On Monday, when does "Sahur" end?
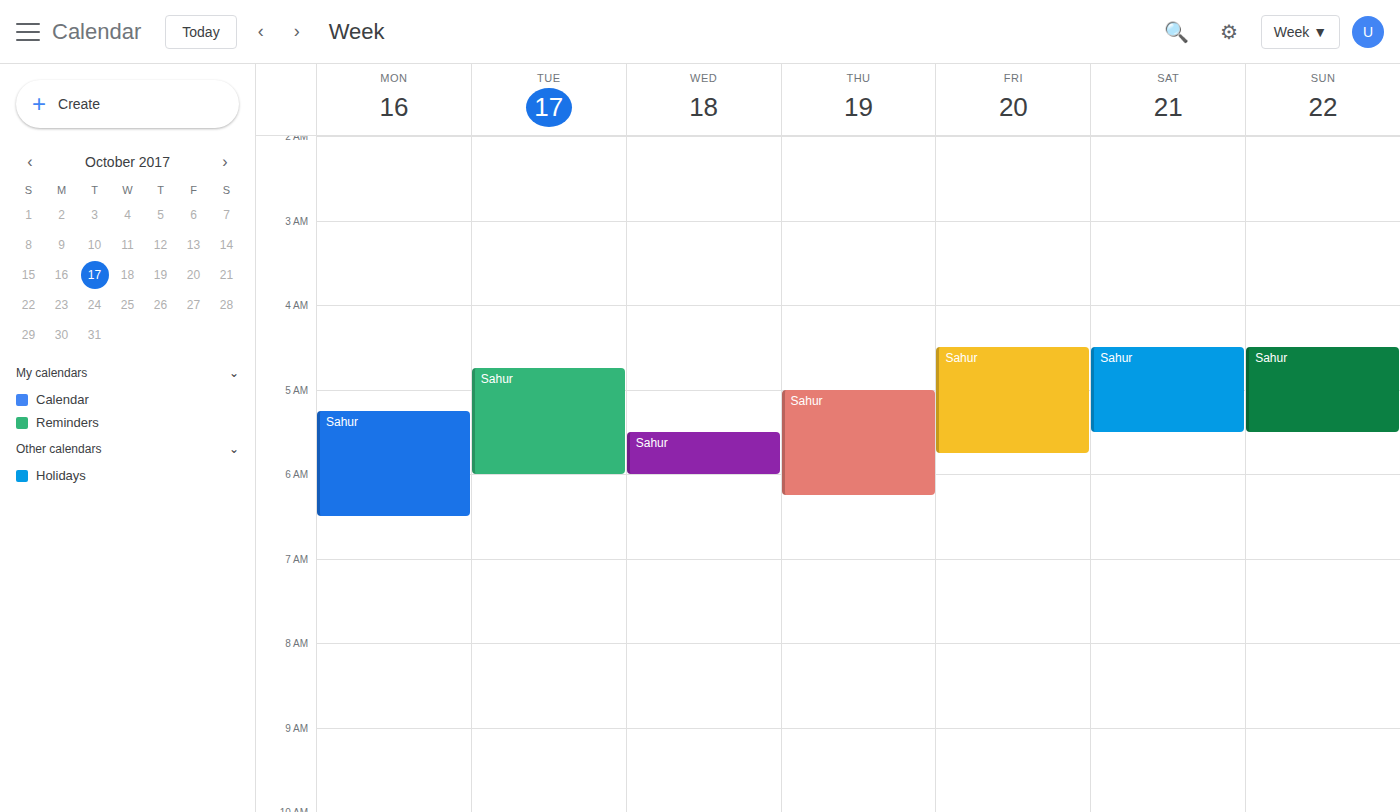
06:30